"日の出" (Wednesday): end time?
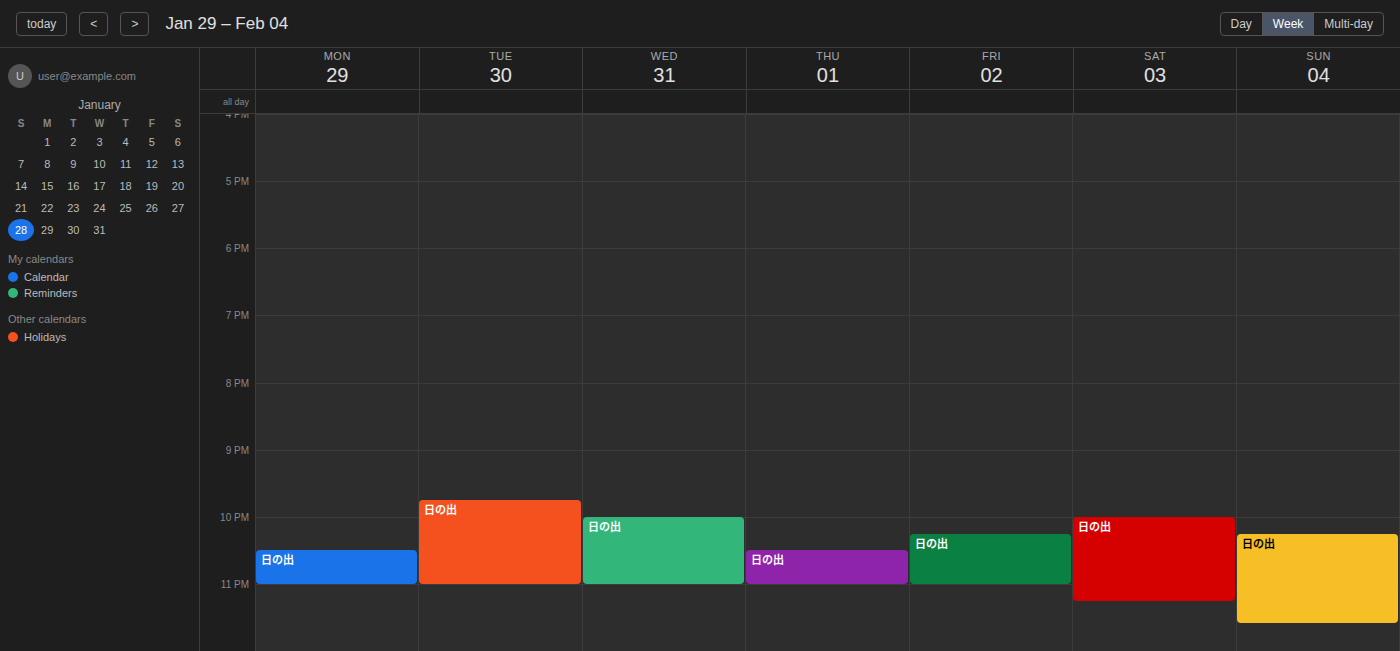
11:00 PM